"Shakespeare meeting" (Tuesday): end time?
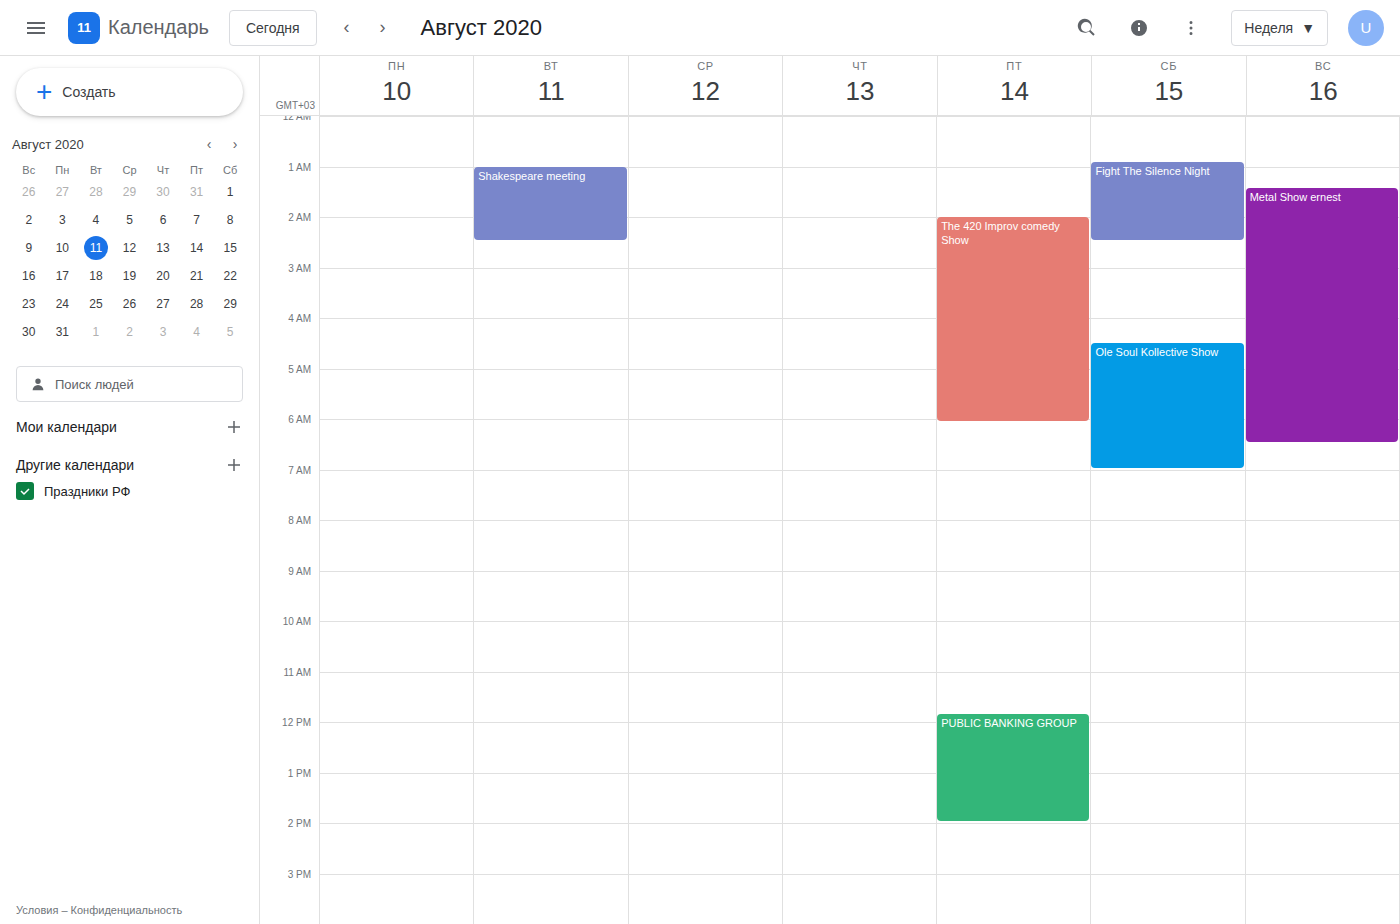
2:30 AM